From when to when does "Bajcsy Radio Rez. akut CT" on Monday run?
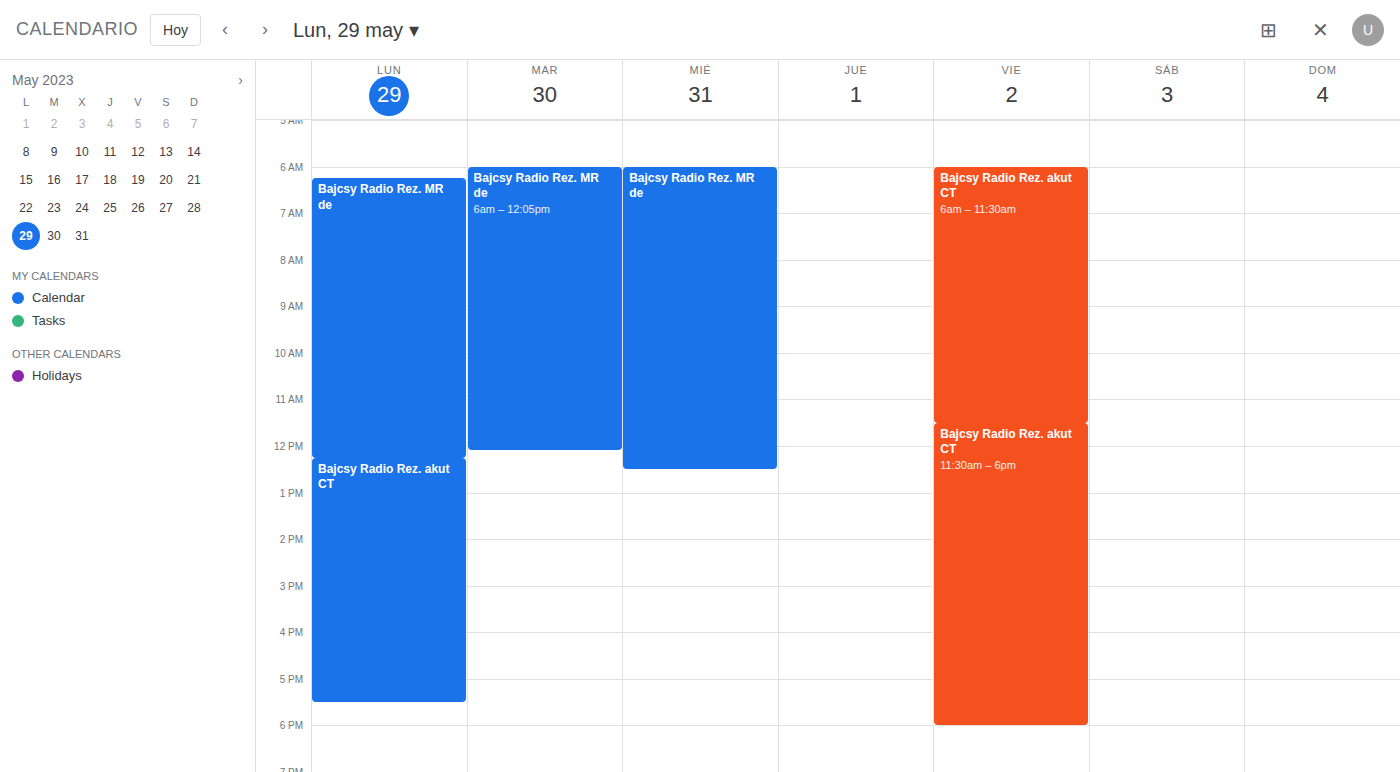
12:15 PM to 5:30 PM